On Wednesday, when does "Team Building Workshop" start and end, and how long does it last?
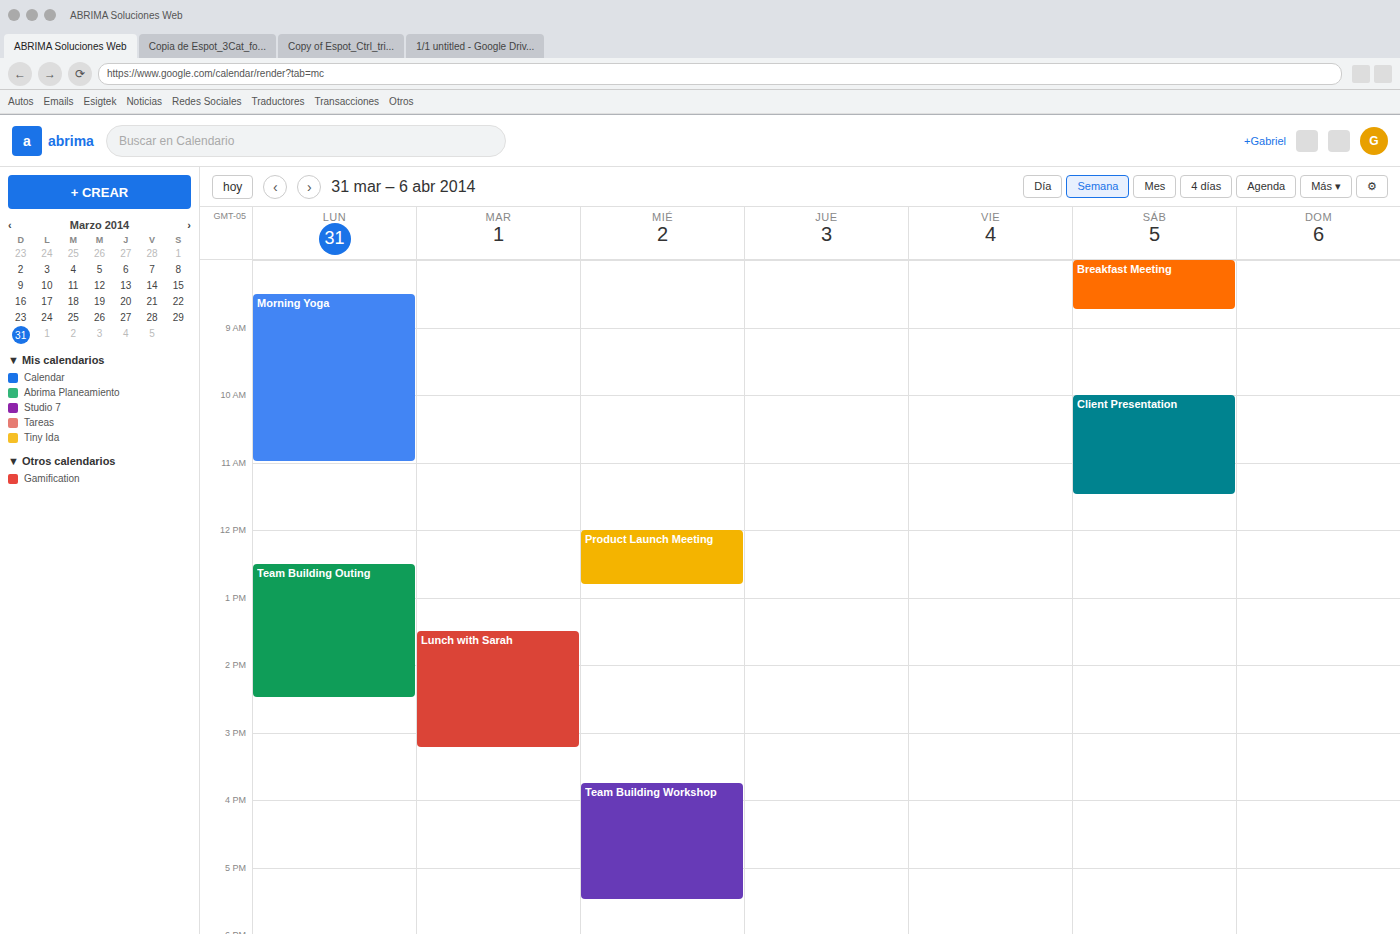
3:45 PM to 5:30 PM, 1 hour 45 minutes